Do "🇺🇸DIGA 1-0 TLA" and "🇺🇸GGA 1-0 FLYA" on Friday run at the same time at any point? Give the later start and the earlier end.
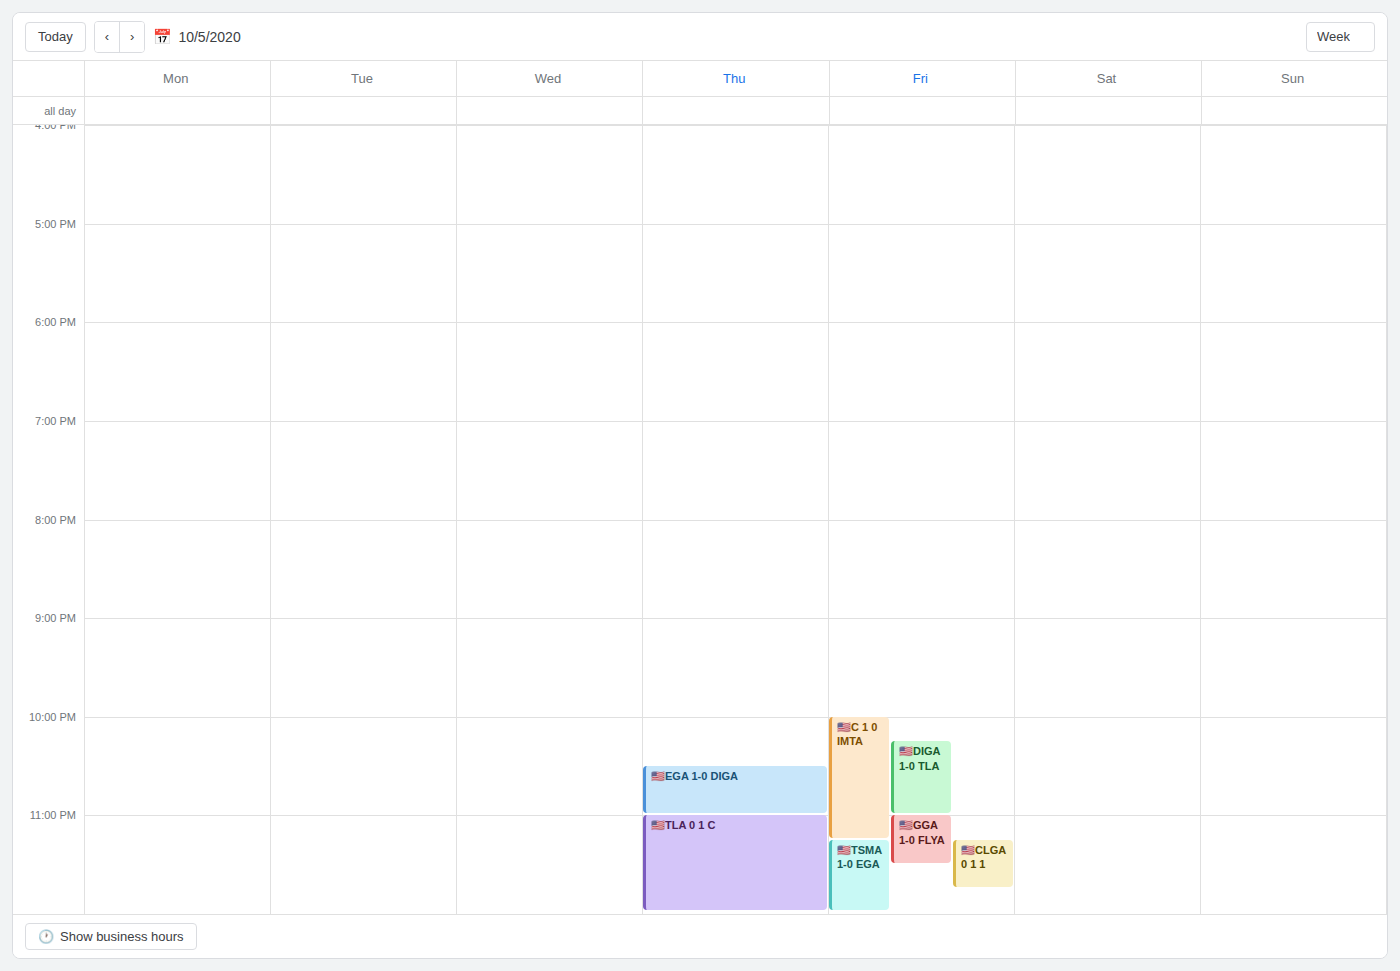
"🇺🇸DIGA 1-0 TLA" ends at 11:00 PM, exactly when "🇺🇸GGA 1-0 FLYA" starts -- they touch but do not overlap.